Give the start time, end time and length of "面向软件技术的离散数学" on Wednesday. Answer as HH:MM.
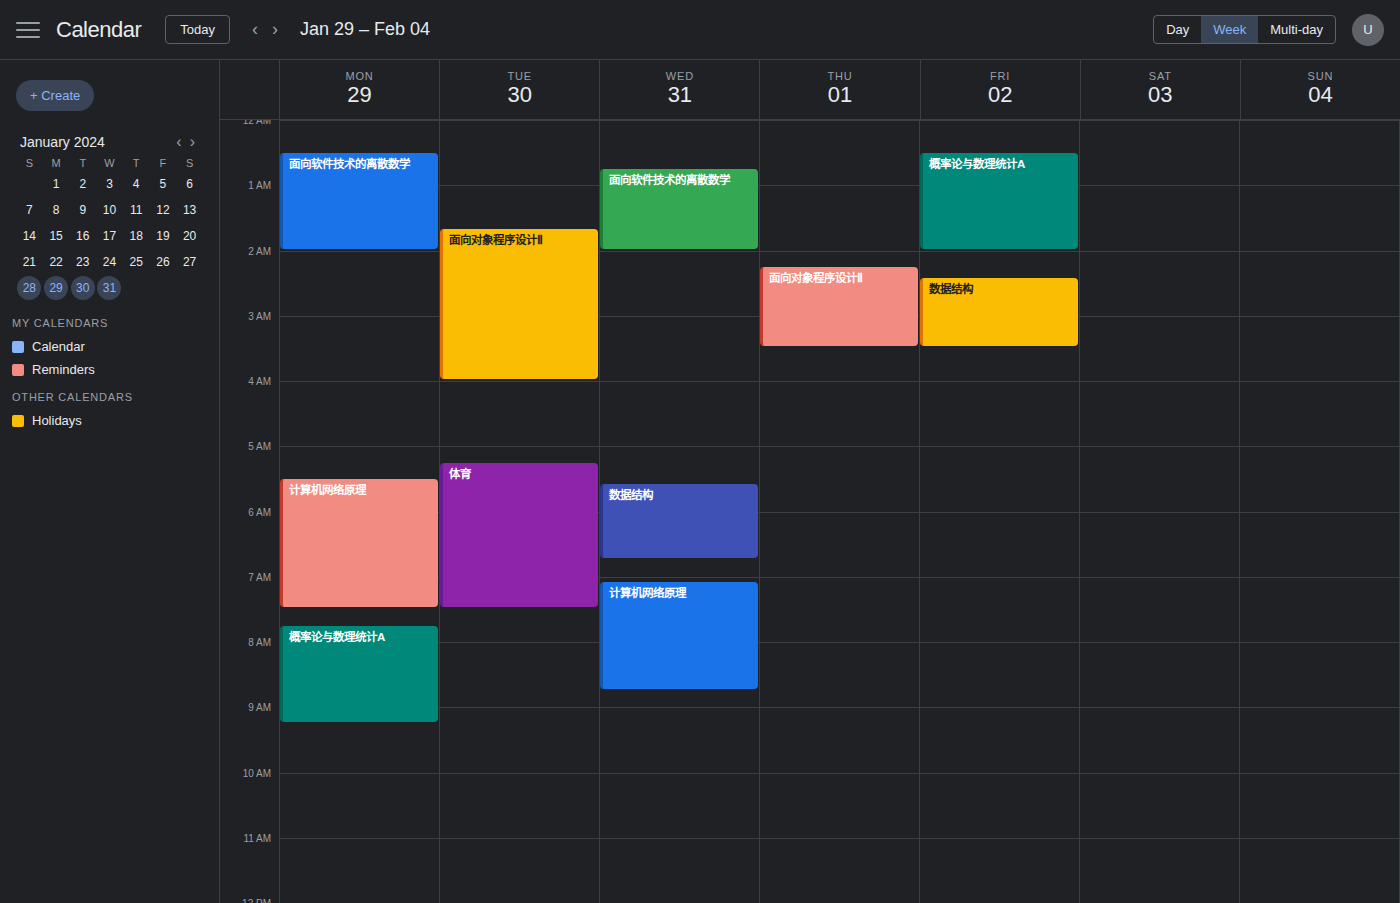
00:45 to 02:00, 1 hour 15 minutes